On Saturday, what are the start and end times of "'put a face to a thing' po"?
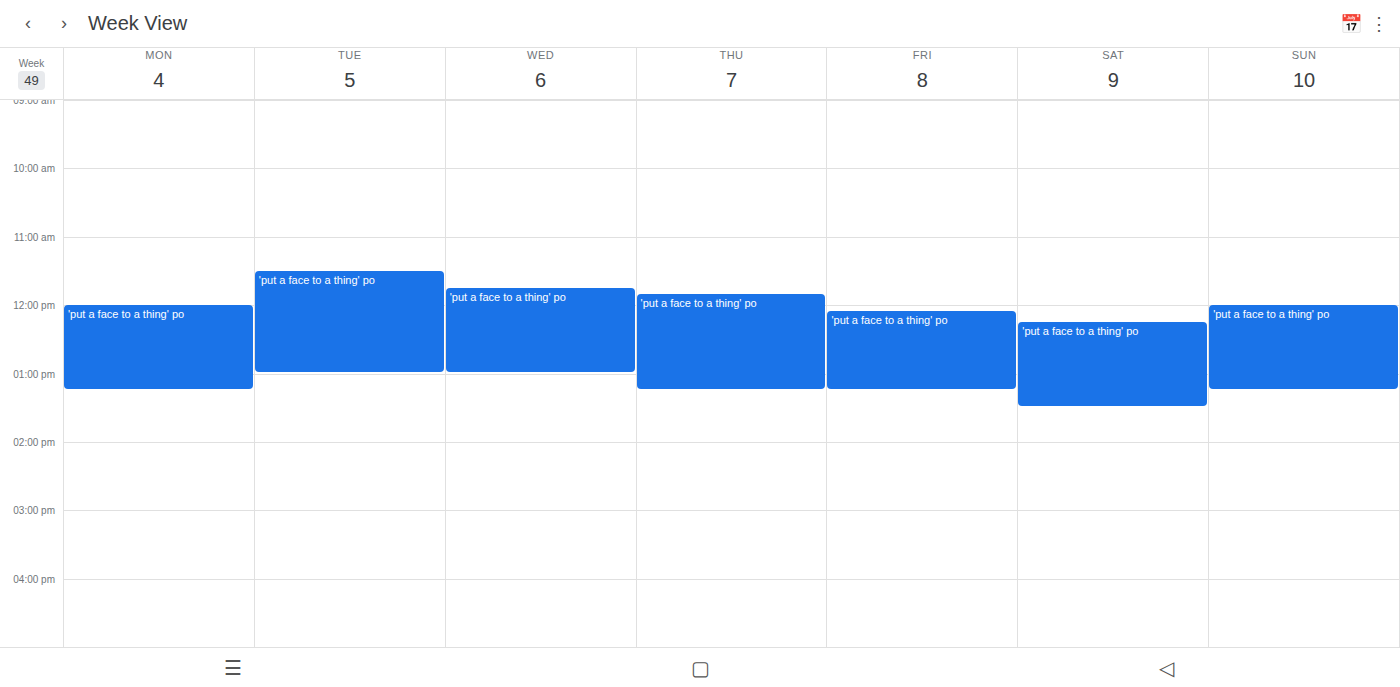
12:15 PM to 1:30 PM